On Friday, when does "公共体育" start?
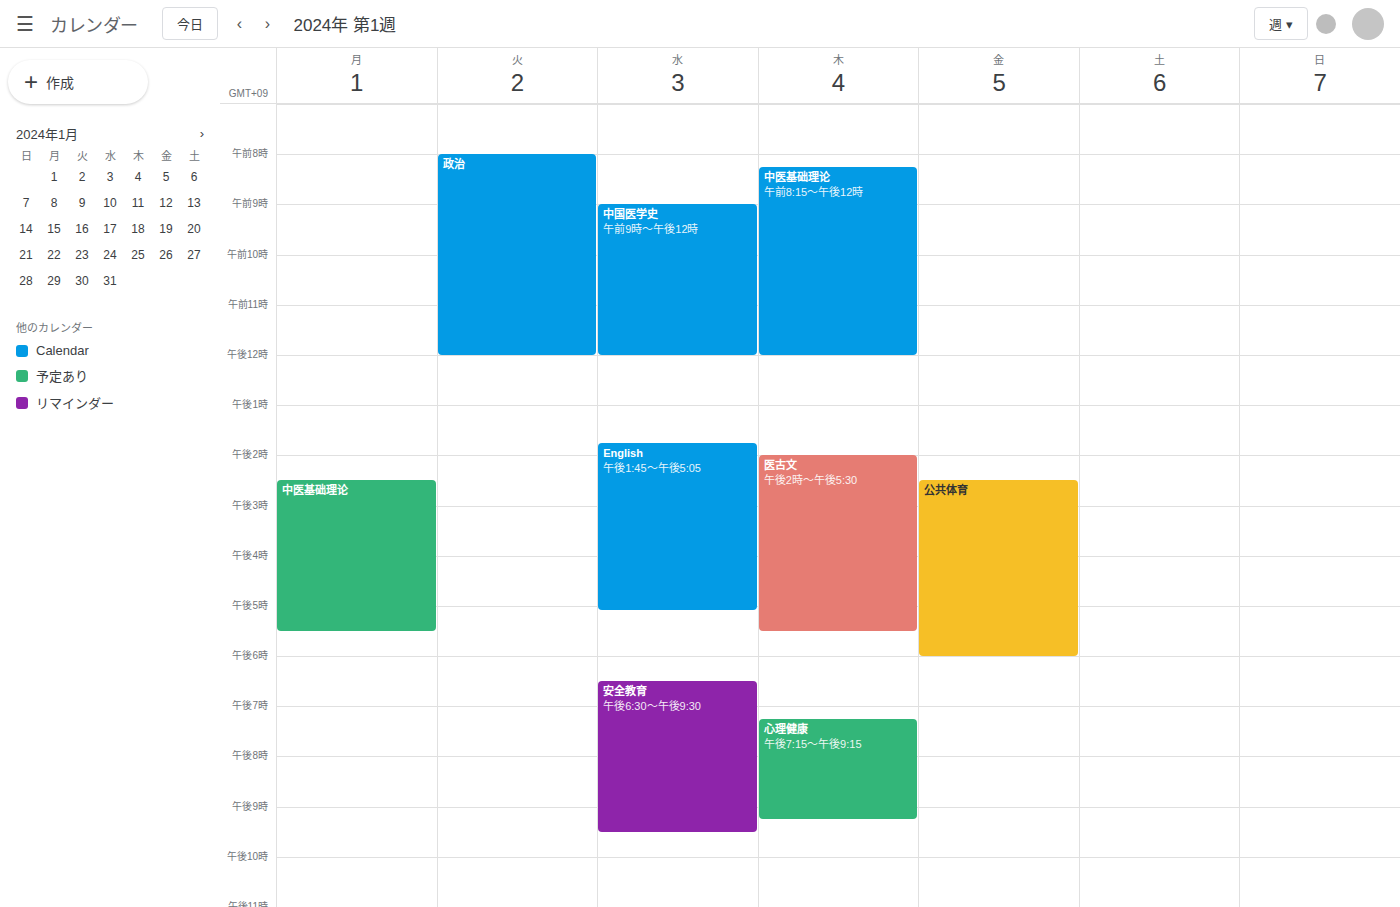
2:30 PM